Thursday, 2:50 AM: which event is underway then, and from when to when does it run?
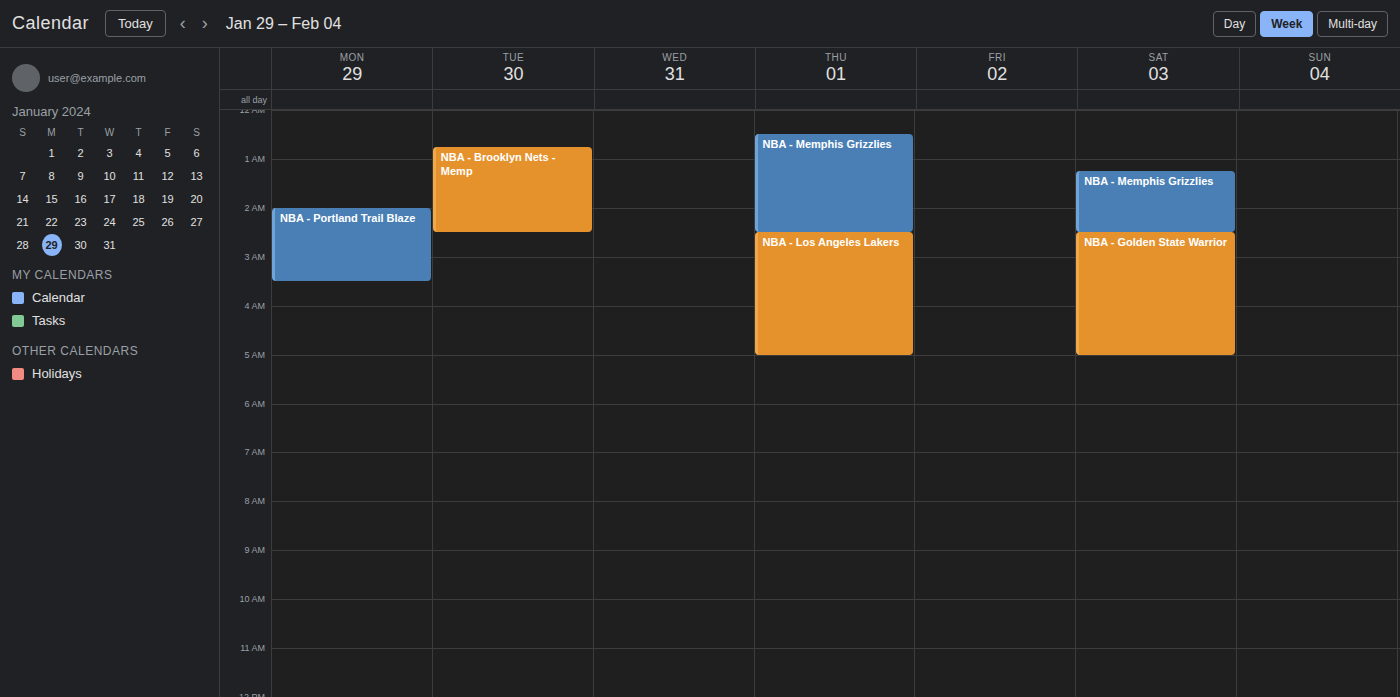
"NBA - Los Angeles Lakers", 2:30 AM to 5:00 AM